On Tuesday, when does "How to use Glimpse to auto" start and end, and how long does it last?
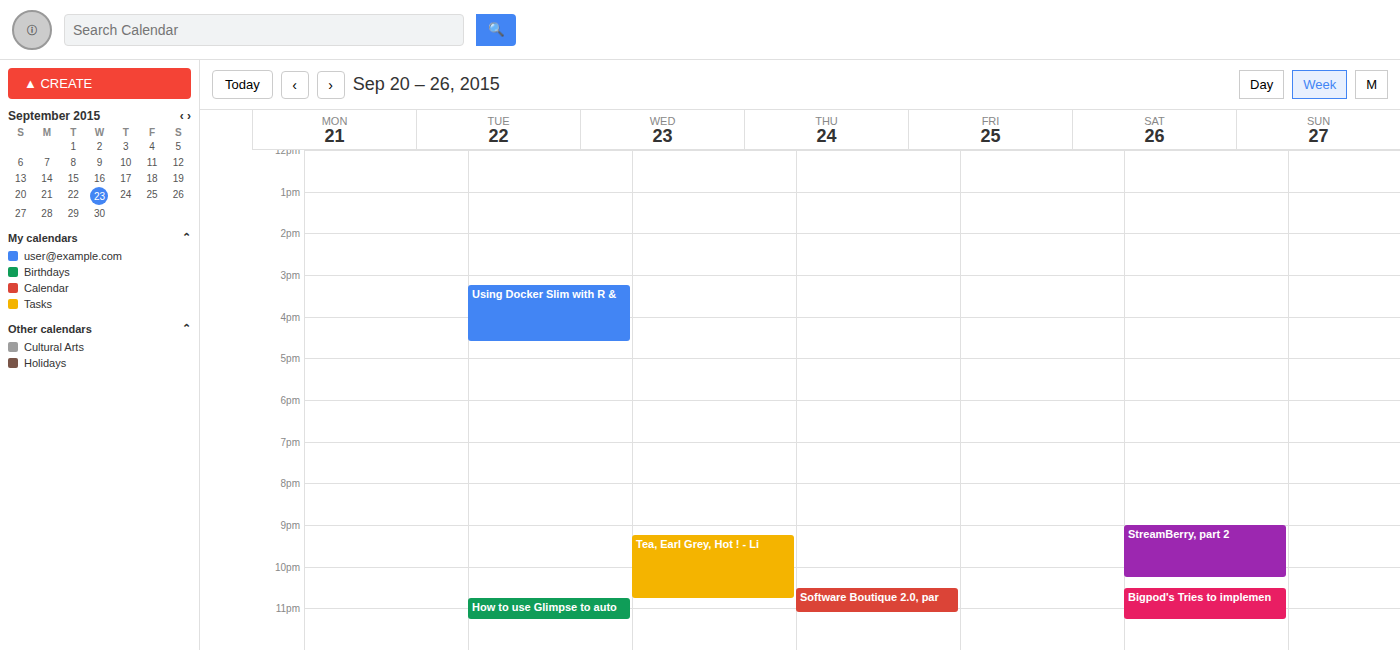
10:45 PM to 11:15 PM, 30 minutes